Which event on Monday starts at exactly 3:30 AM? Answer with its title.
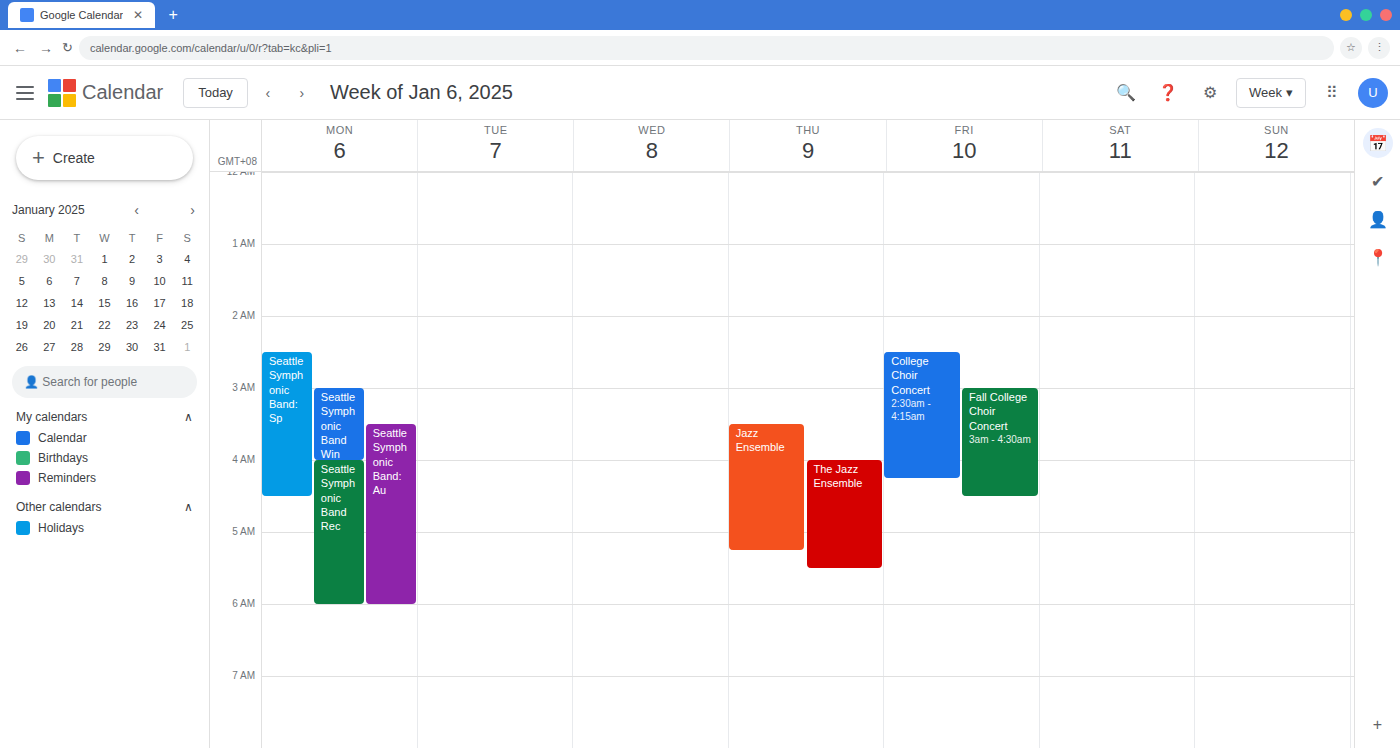
"Seattle Symphonic Band: Au"